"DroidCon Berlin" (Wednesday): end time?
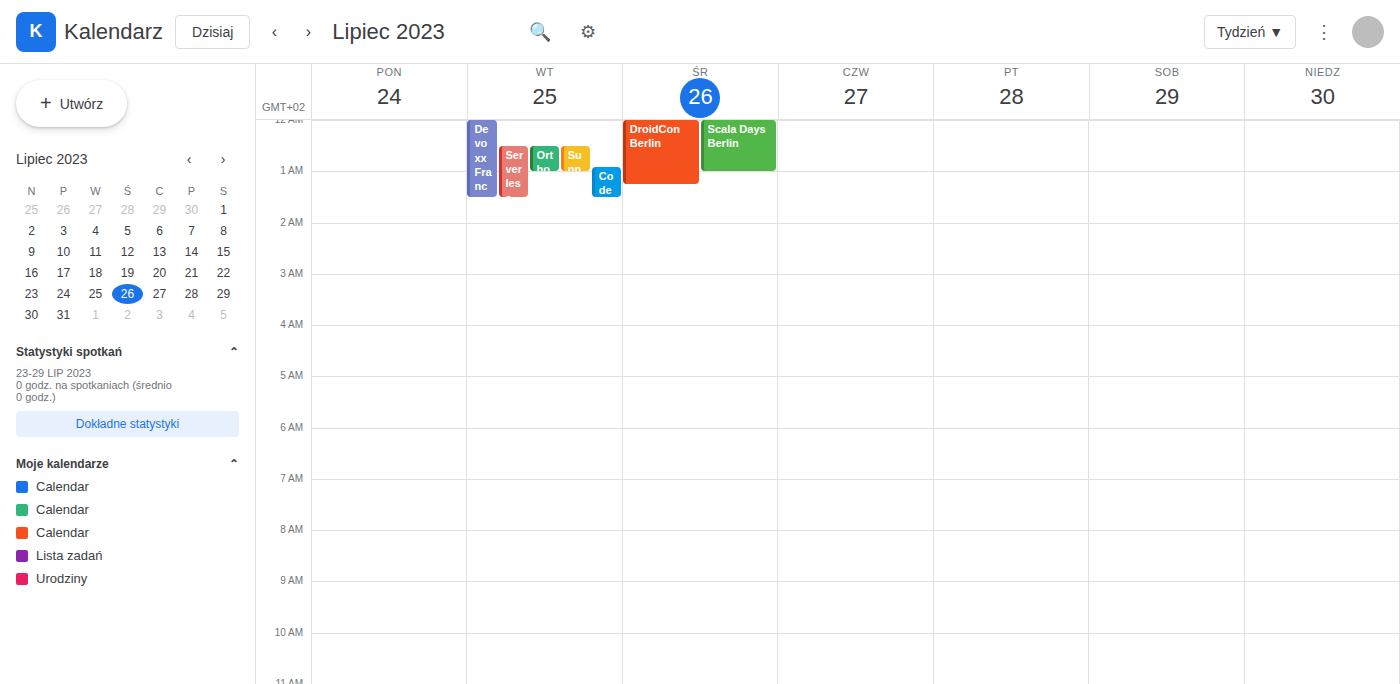
1:15 AM